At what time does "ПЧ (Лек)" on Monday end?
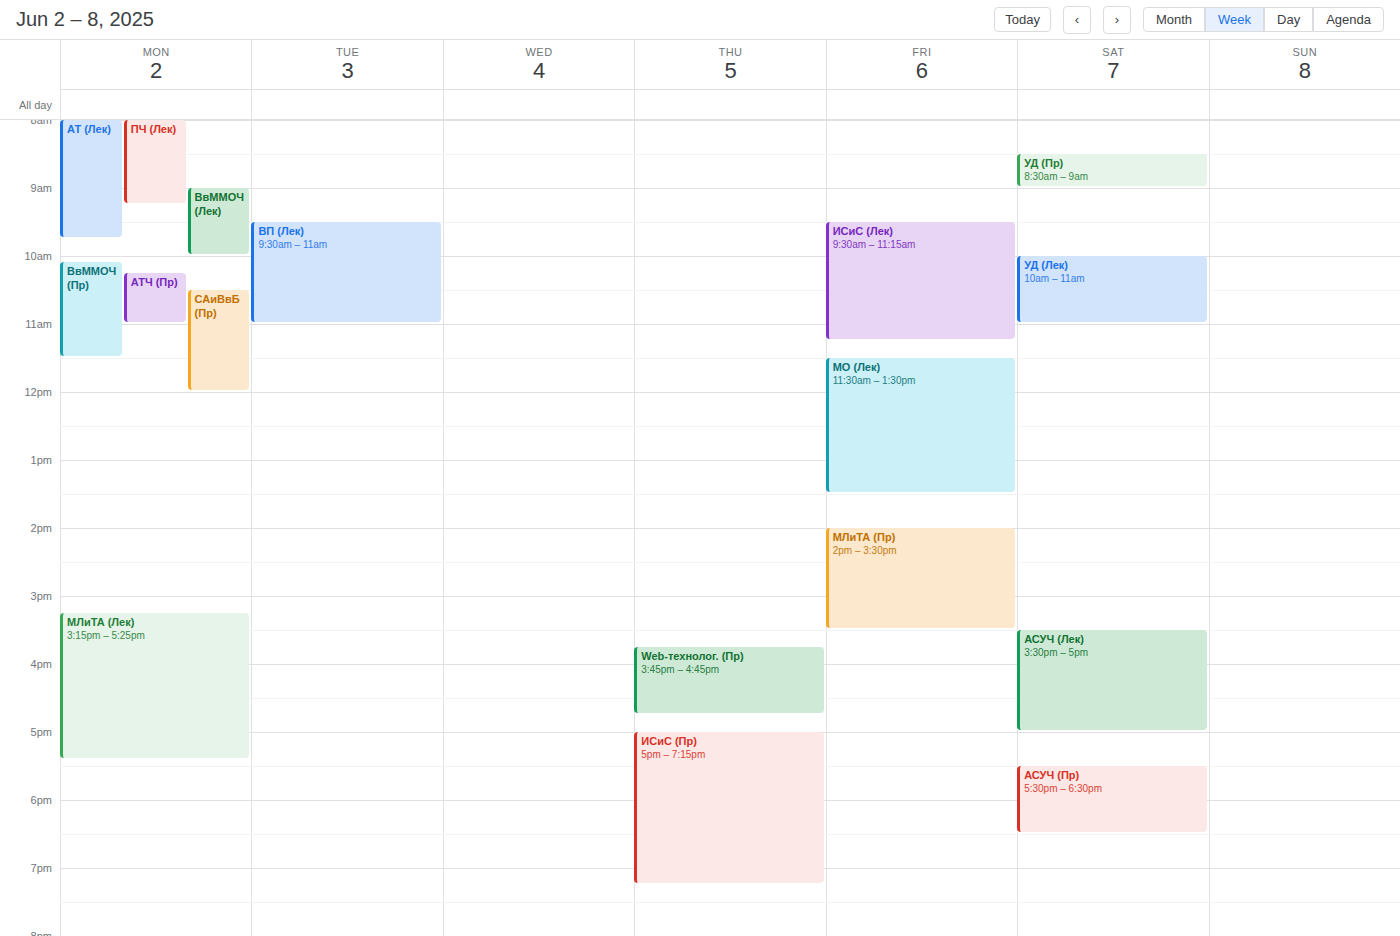
9:15 AM